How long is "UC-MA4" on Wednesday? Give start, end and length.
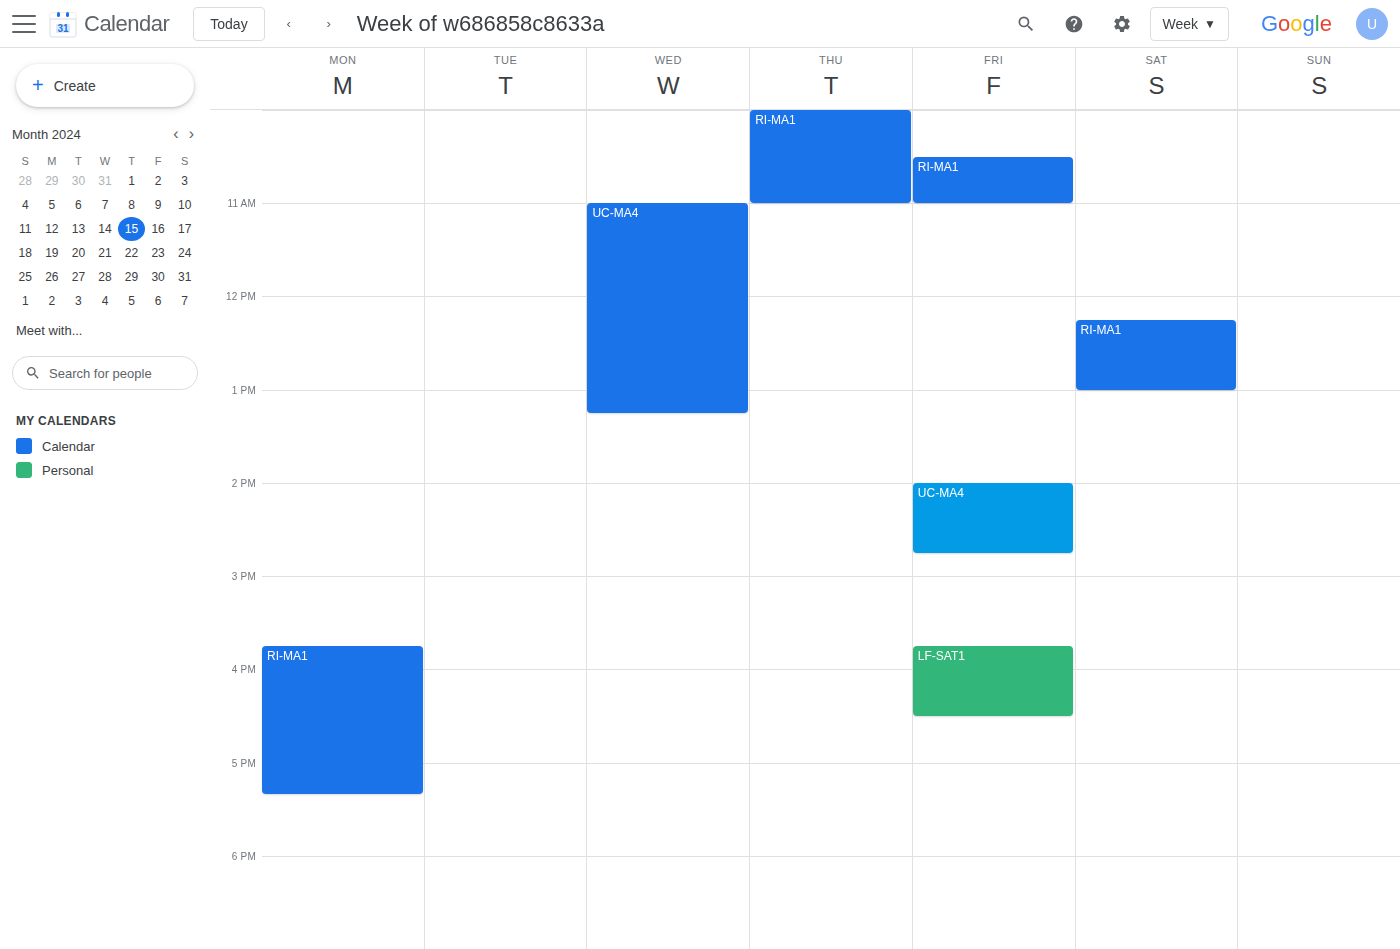
11:00 AM to 1:15 PM, 2 hours 15 minutes